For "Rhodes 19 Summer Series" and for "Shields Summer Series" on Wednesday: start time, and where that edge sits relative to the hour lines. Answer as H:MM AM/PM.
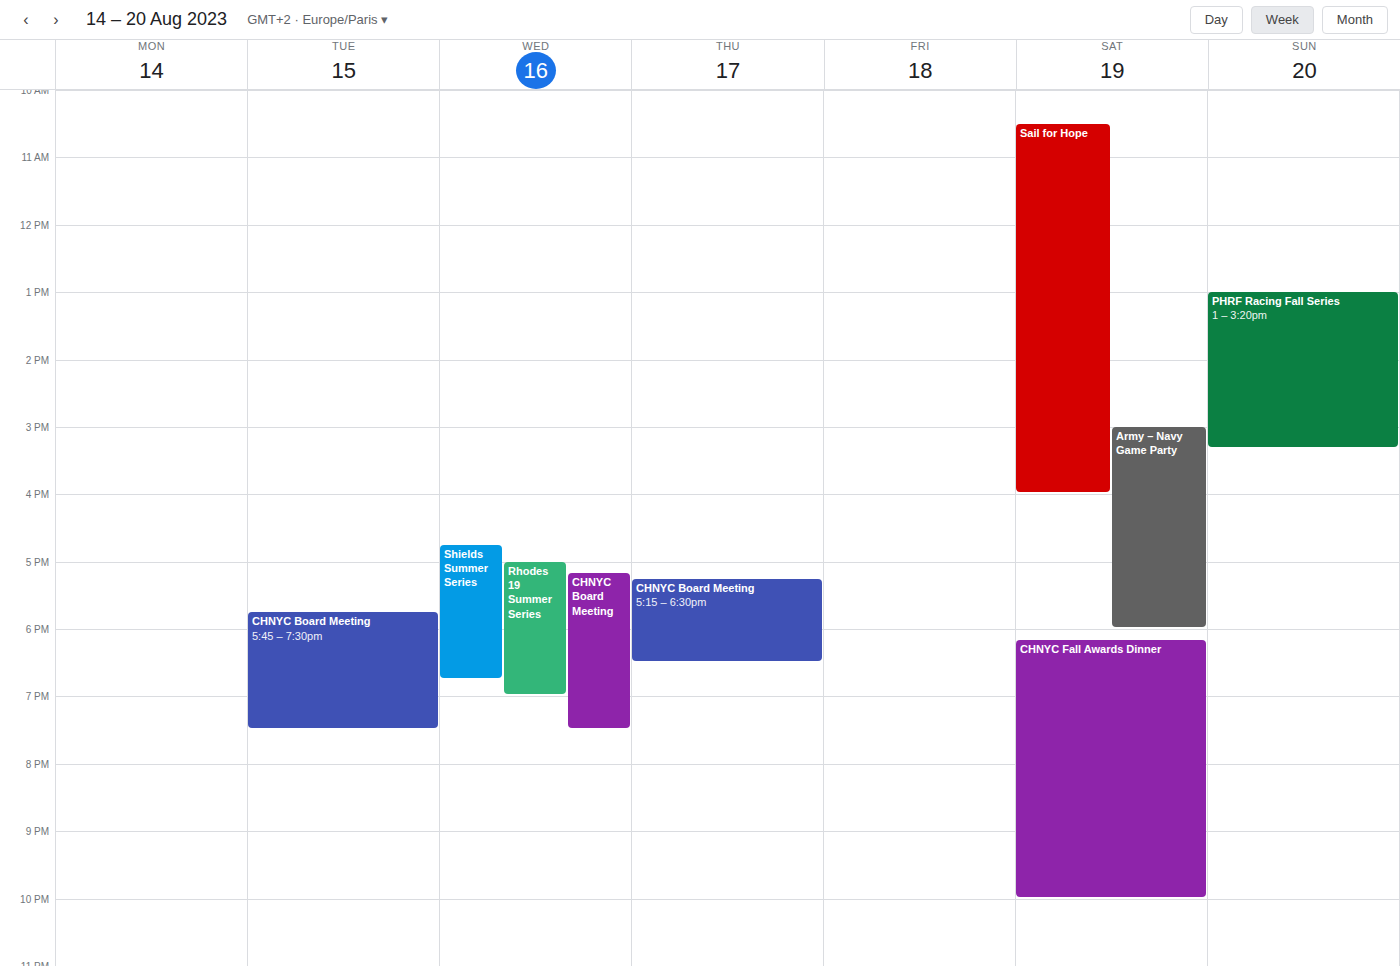
"Rhodes 19 Summer Series": 5:00 PM, exactly on the 5 PM line. "Shields Summer Series": 4:45 PM, neither: three quarters of the way from the 4 PM line to the 5 PM line.